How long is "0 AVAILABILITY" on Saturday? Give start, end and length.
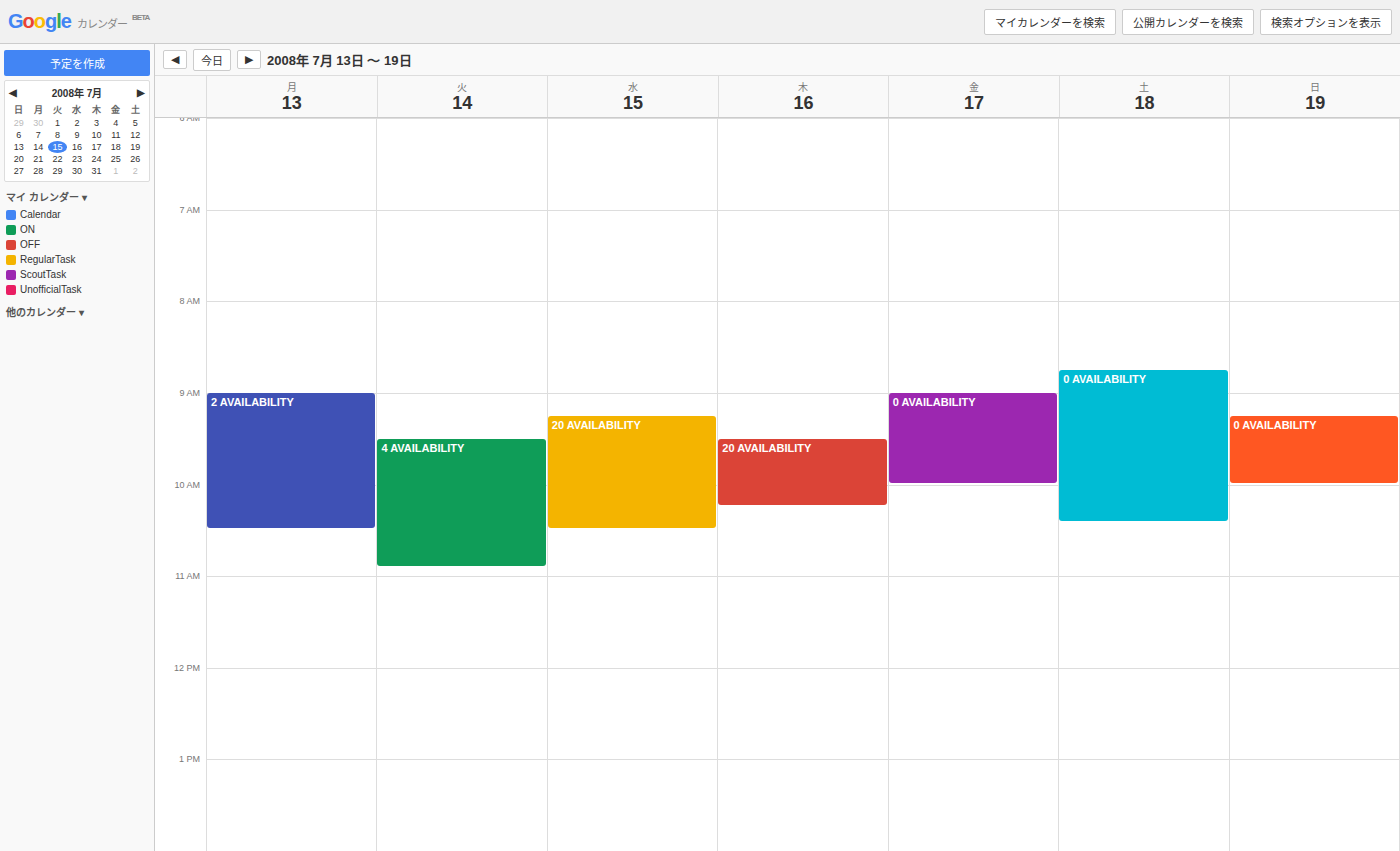
8:45 AM to 10:25 AM, 1 hour 40 minutes